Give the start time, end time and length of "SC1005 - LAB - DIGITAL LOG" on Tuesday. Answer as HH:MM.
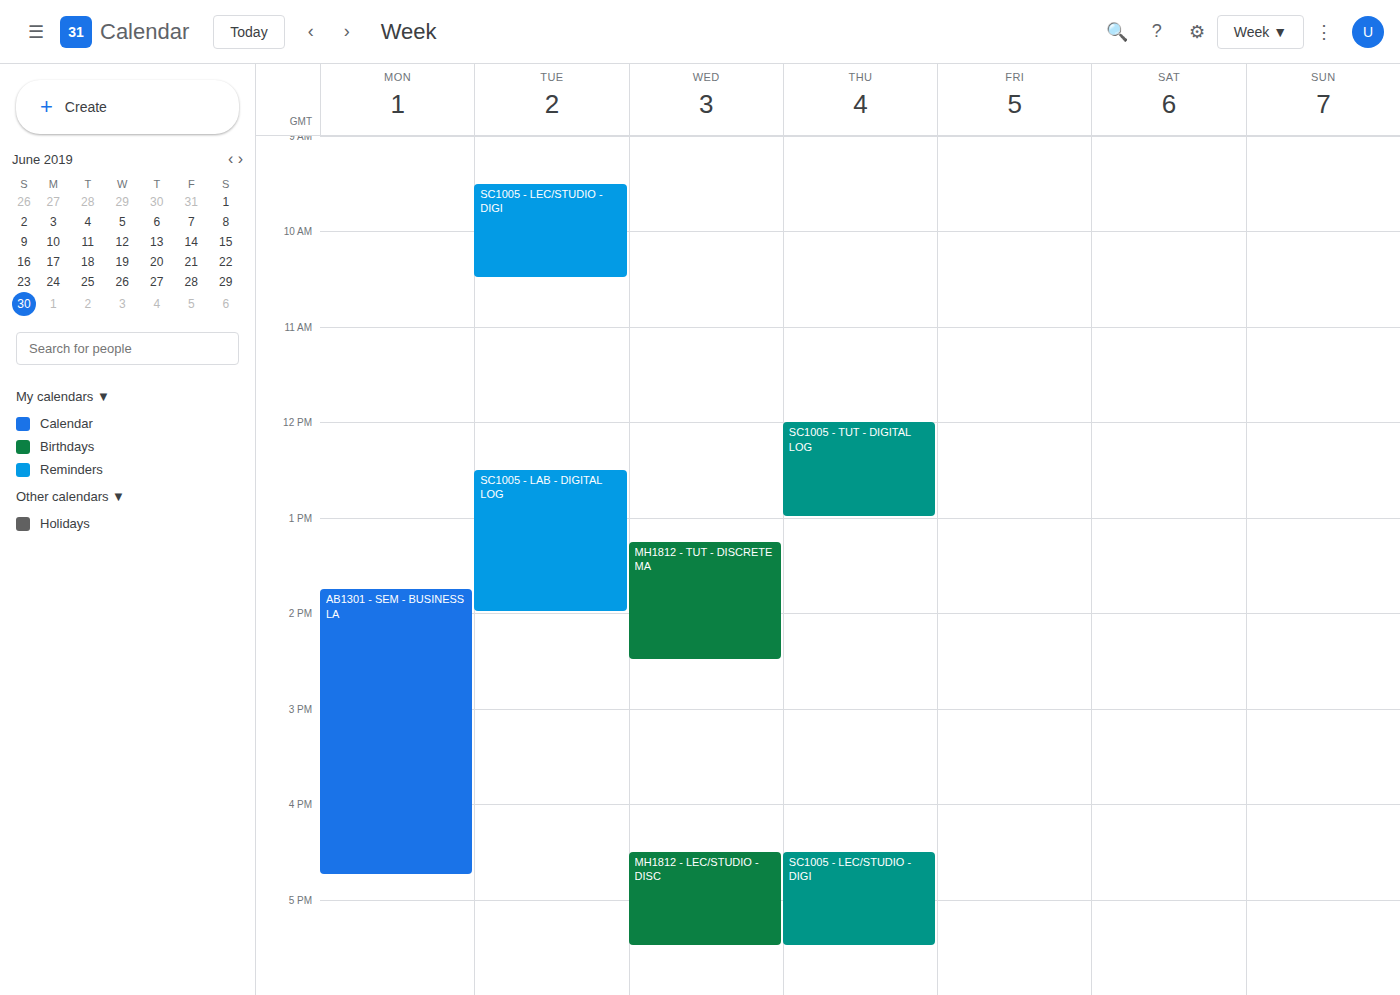
12:30 to 14:00, 1 hour 30 minutes